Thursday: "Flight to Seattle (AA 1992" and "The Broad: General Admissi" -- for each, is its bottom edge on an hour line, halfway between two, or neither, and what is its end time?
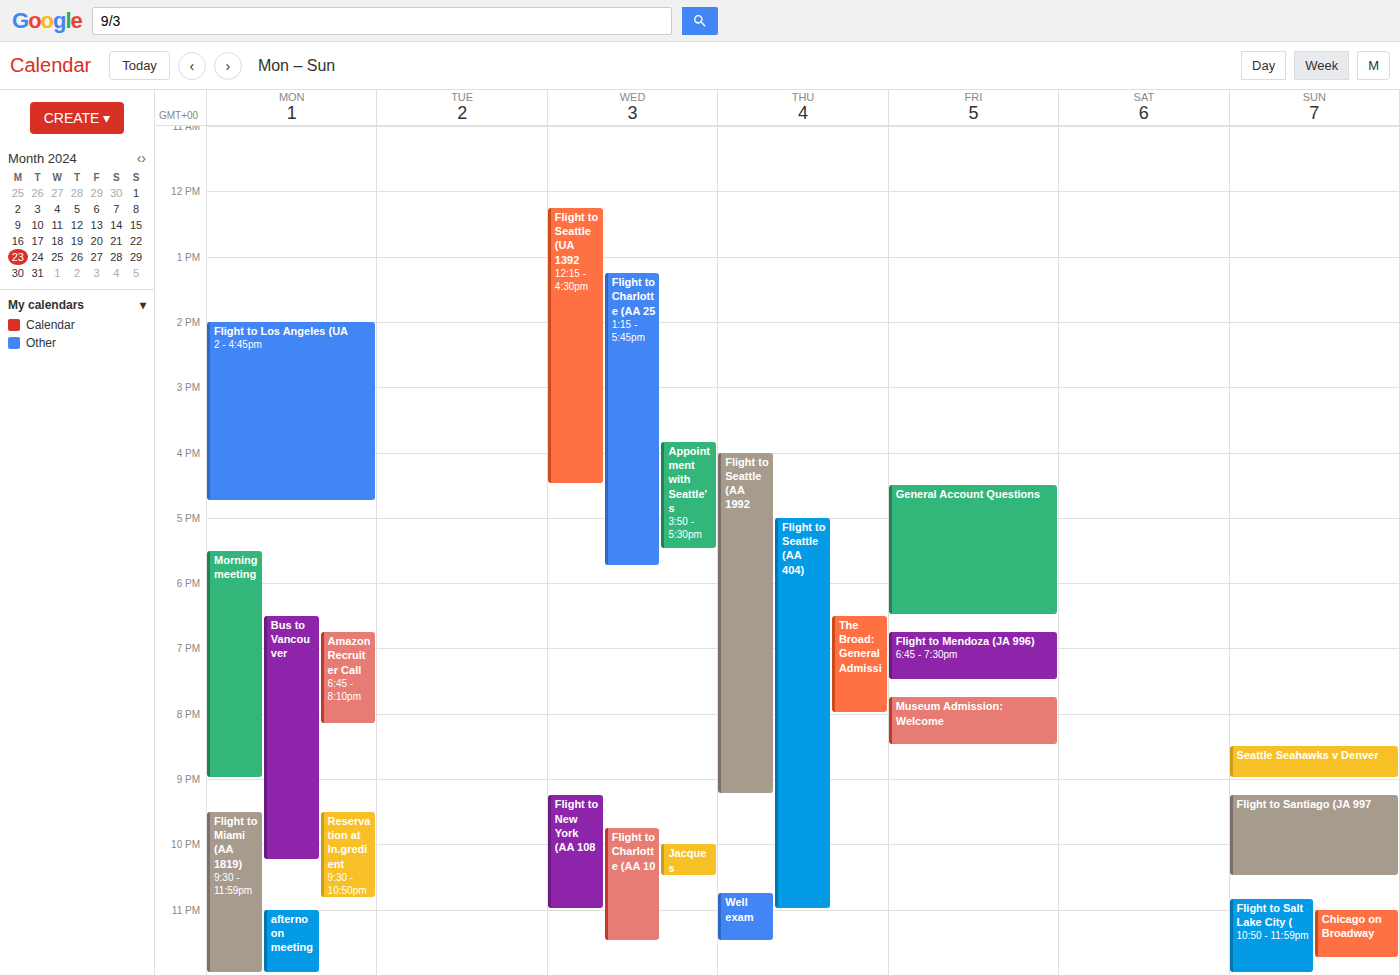
"Flight to Seattle (AA 1992": 21:15, neither: a quarter of the way from the 21:00 line to the 22:00 line. "The Broad: General Admissi": 20:00, exactly on the 20:00 line.